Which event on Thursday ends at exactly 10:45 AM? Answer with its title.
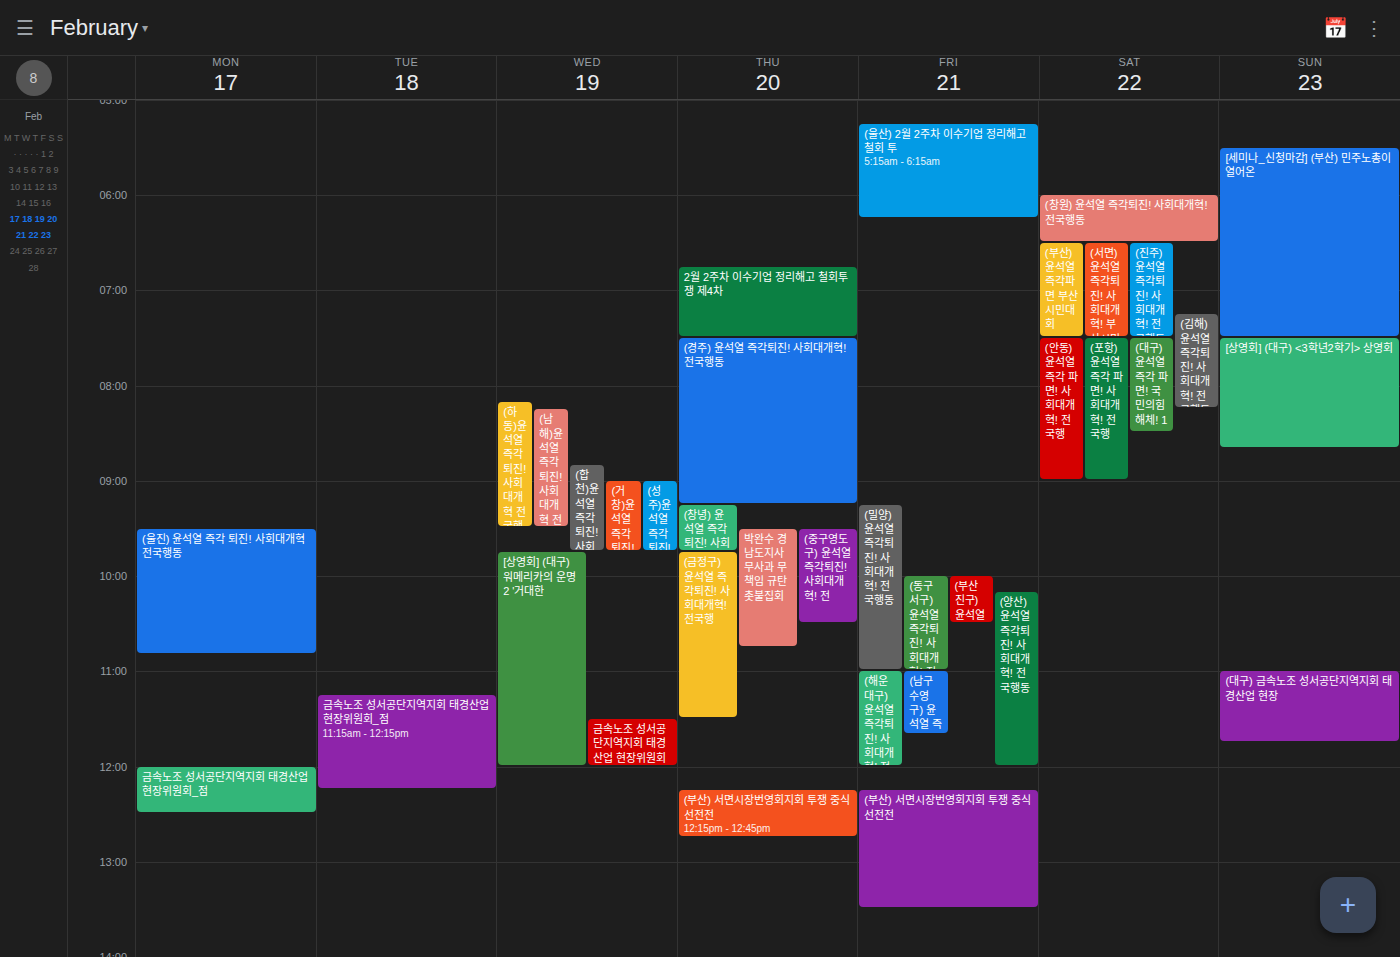
"박완수 경남도지사 무사과 무책임 규탄 촛불집회"